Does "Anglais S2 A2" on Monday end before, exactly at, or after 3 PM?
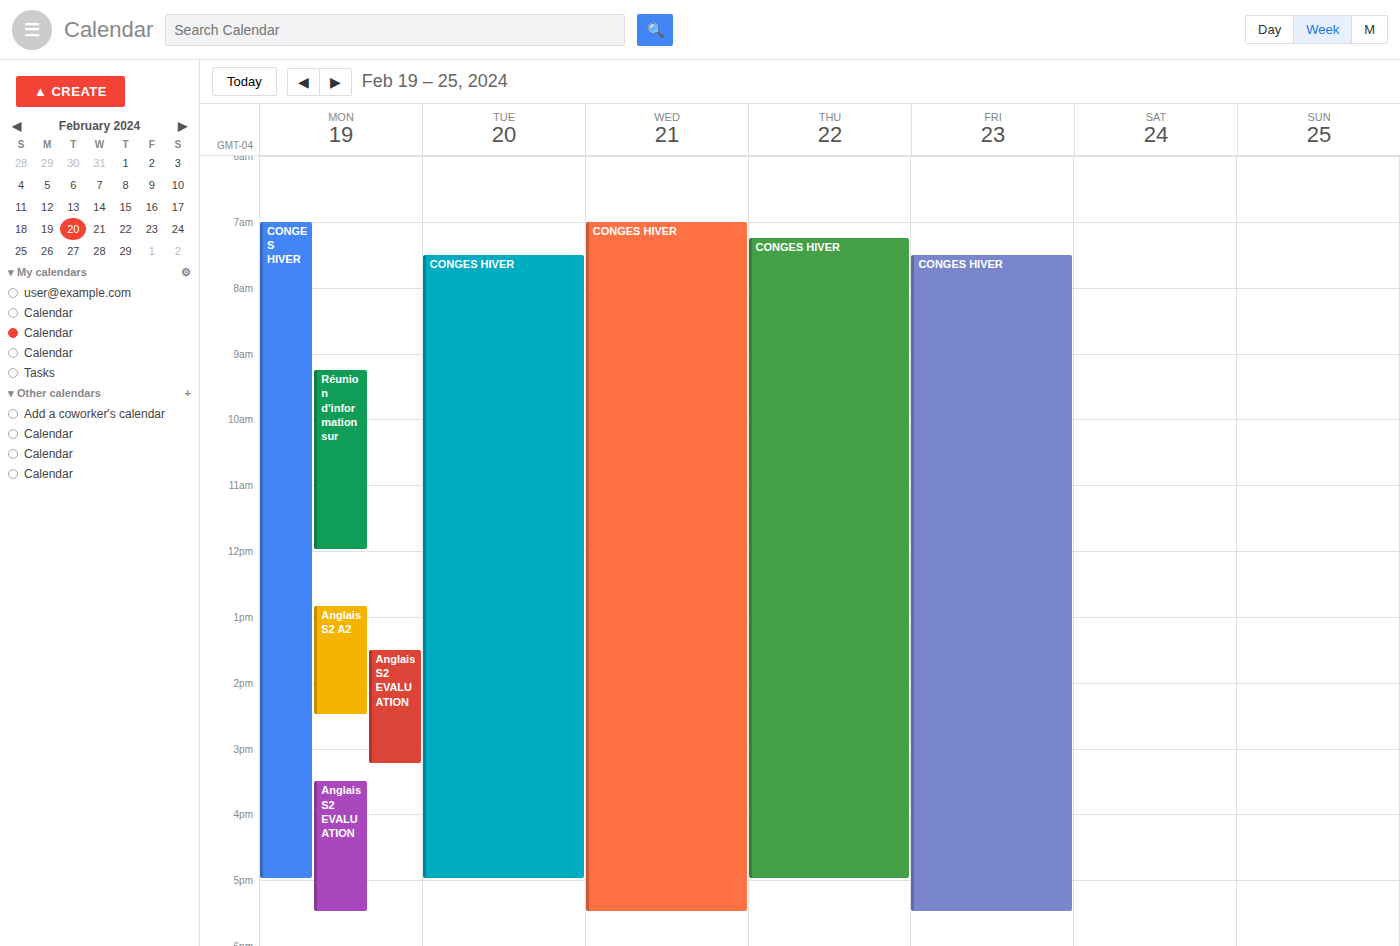
2:30 PM -- before 3 PM, 30 minutes above the 3 PM line.